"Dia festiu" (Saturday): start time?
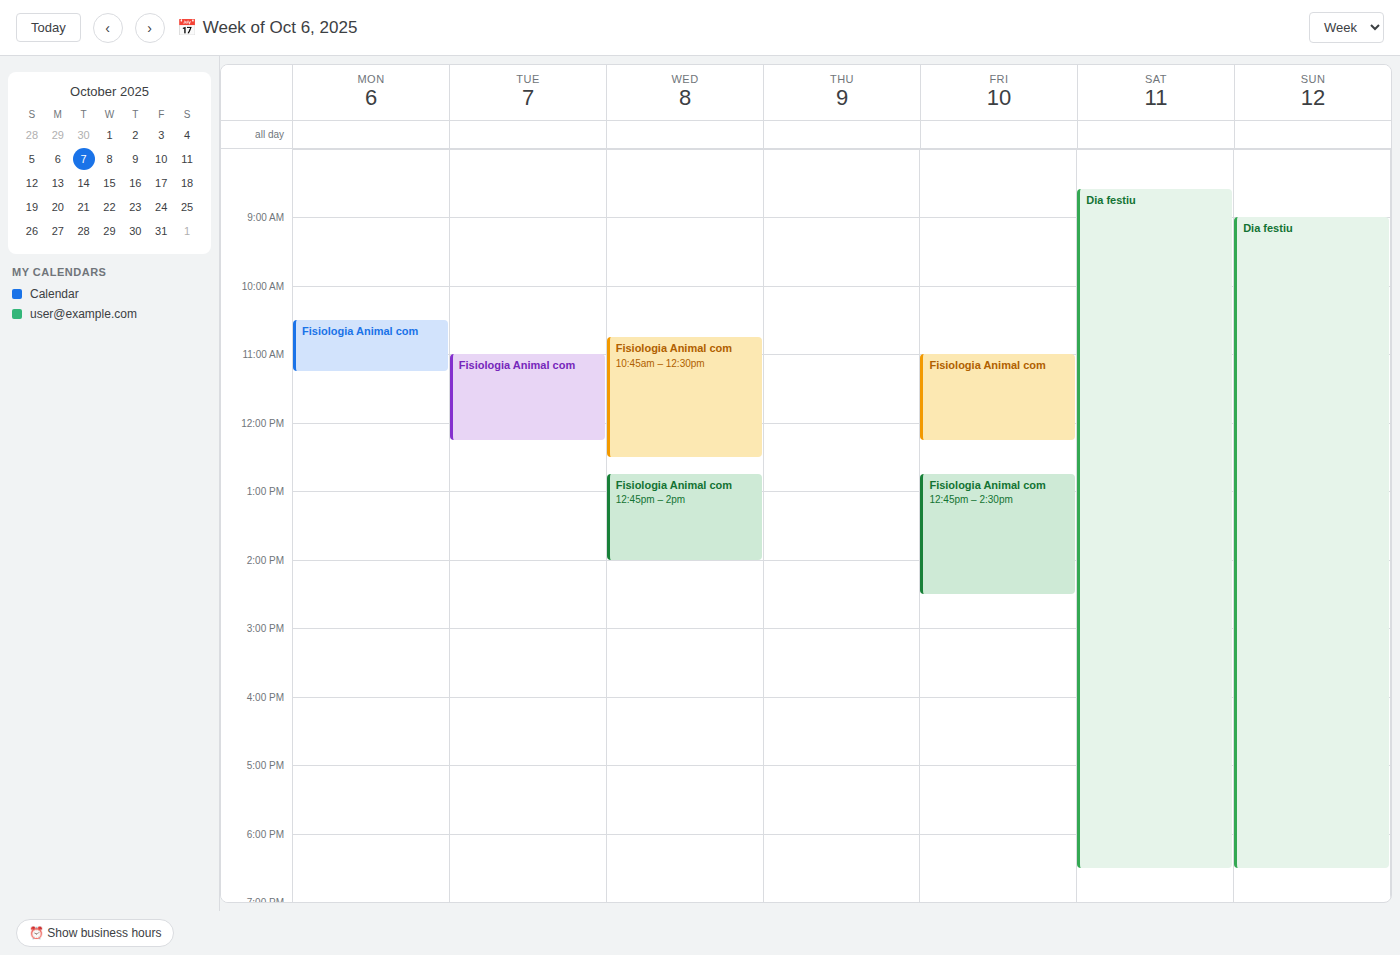
8:35 AM